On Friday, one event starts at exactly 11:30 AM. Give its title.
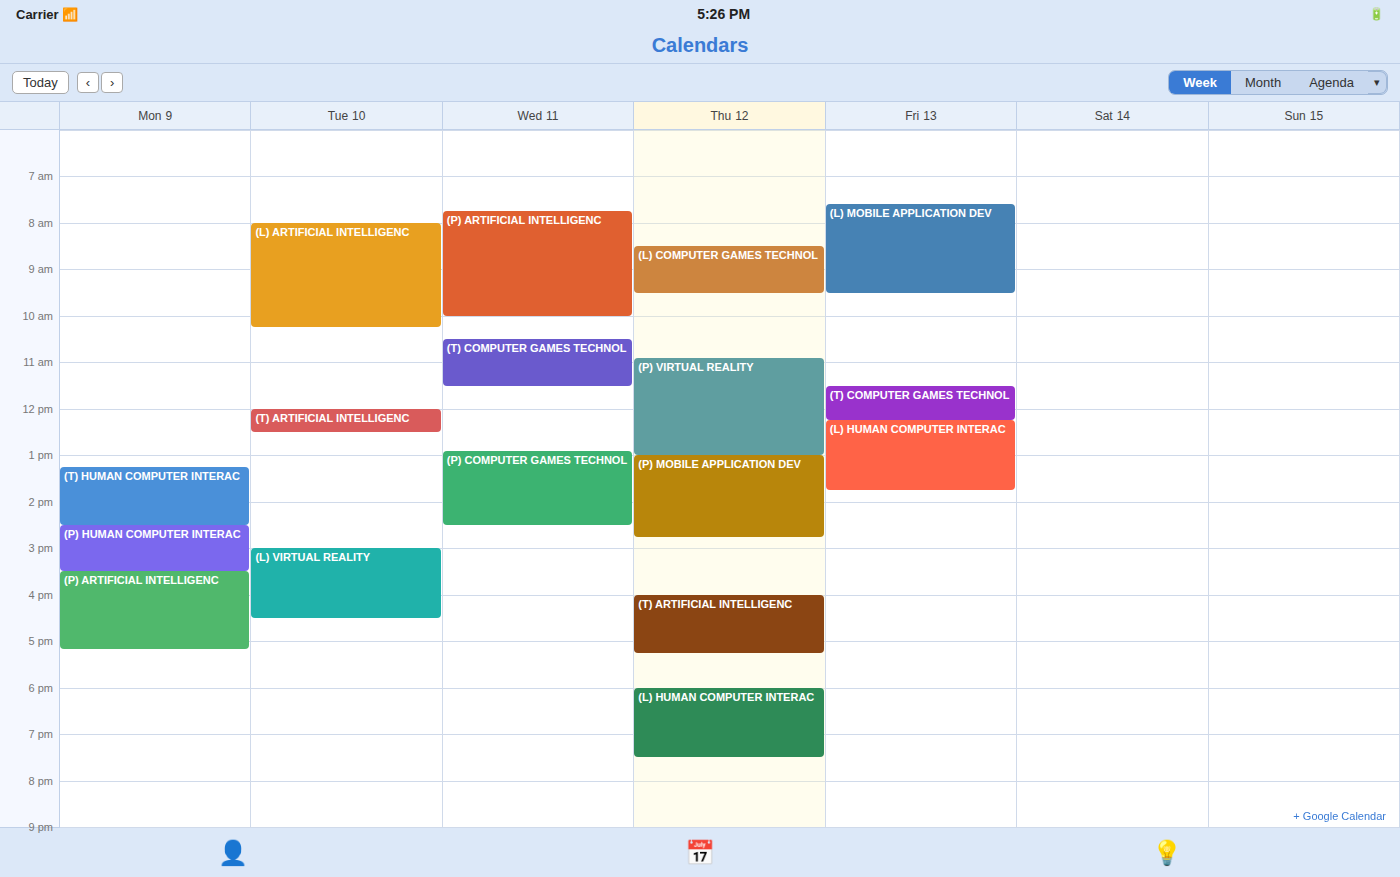
"(T) COMPUTER GAMES TECHNOL"